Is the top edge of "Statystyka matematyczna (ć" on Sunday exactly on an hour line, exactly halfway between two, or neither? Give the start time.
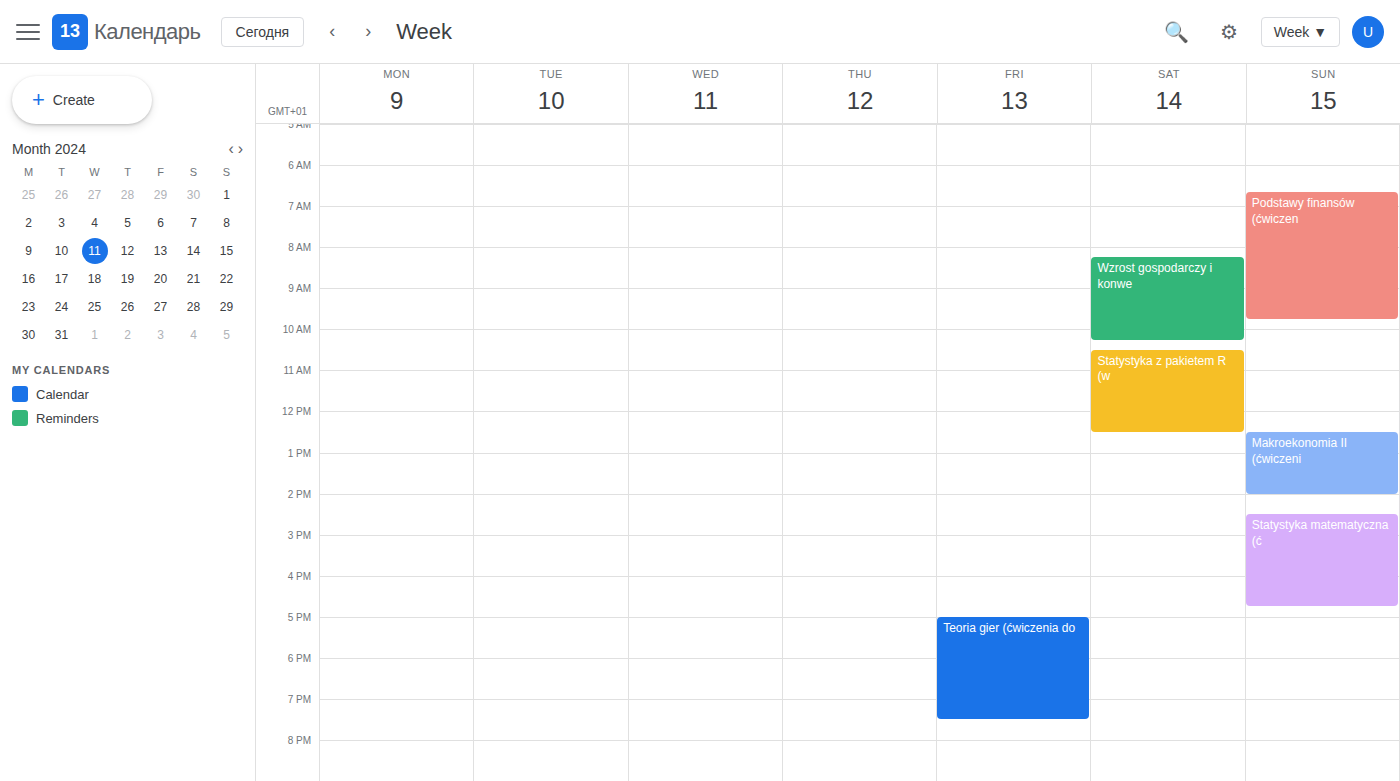
2:30 PM -- halfway between the 2 PM and 3 PM lines.